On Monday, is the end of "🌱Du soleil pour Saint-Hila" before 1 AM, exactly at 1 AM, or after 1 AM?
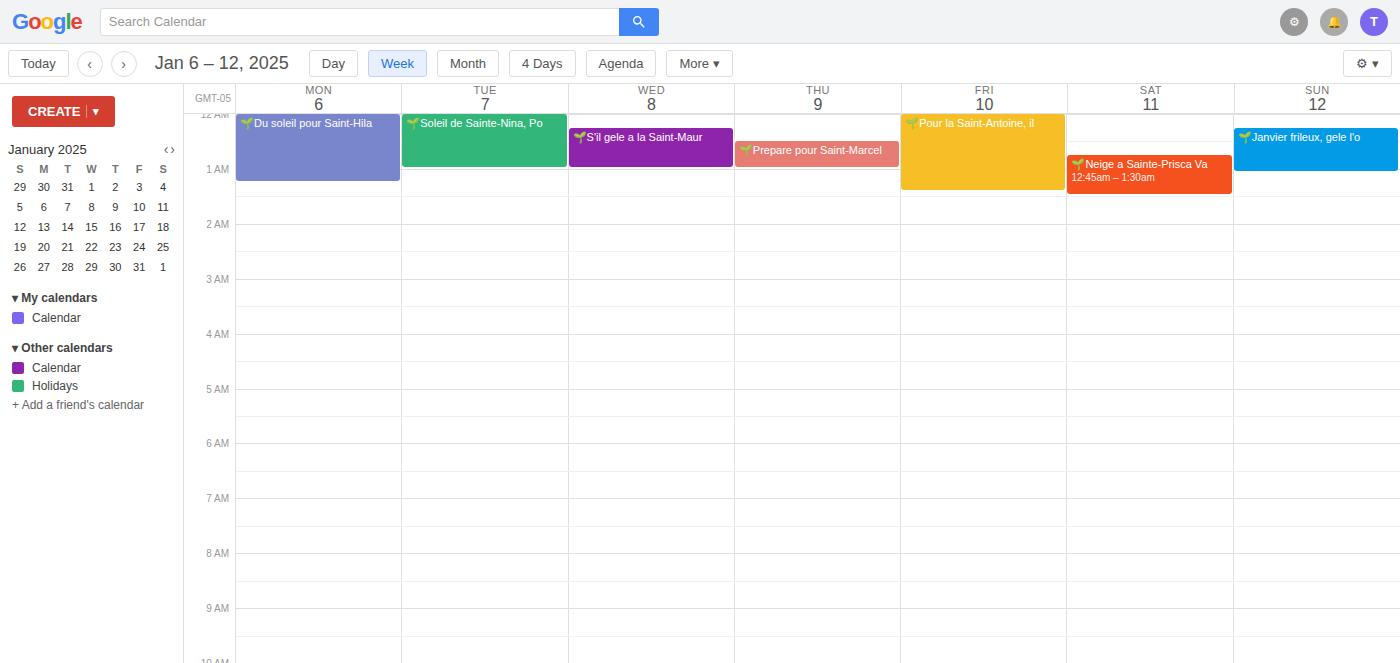
1:15 AM -- after 1 AM, 15 minutes below the 1 AM line.